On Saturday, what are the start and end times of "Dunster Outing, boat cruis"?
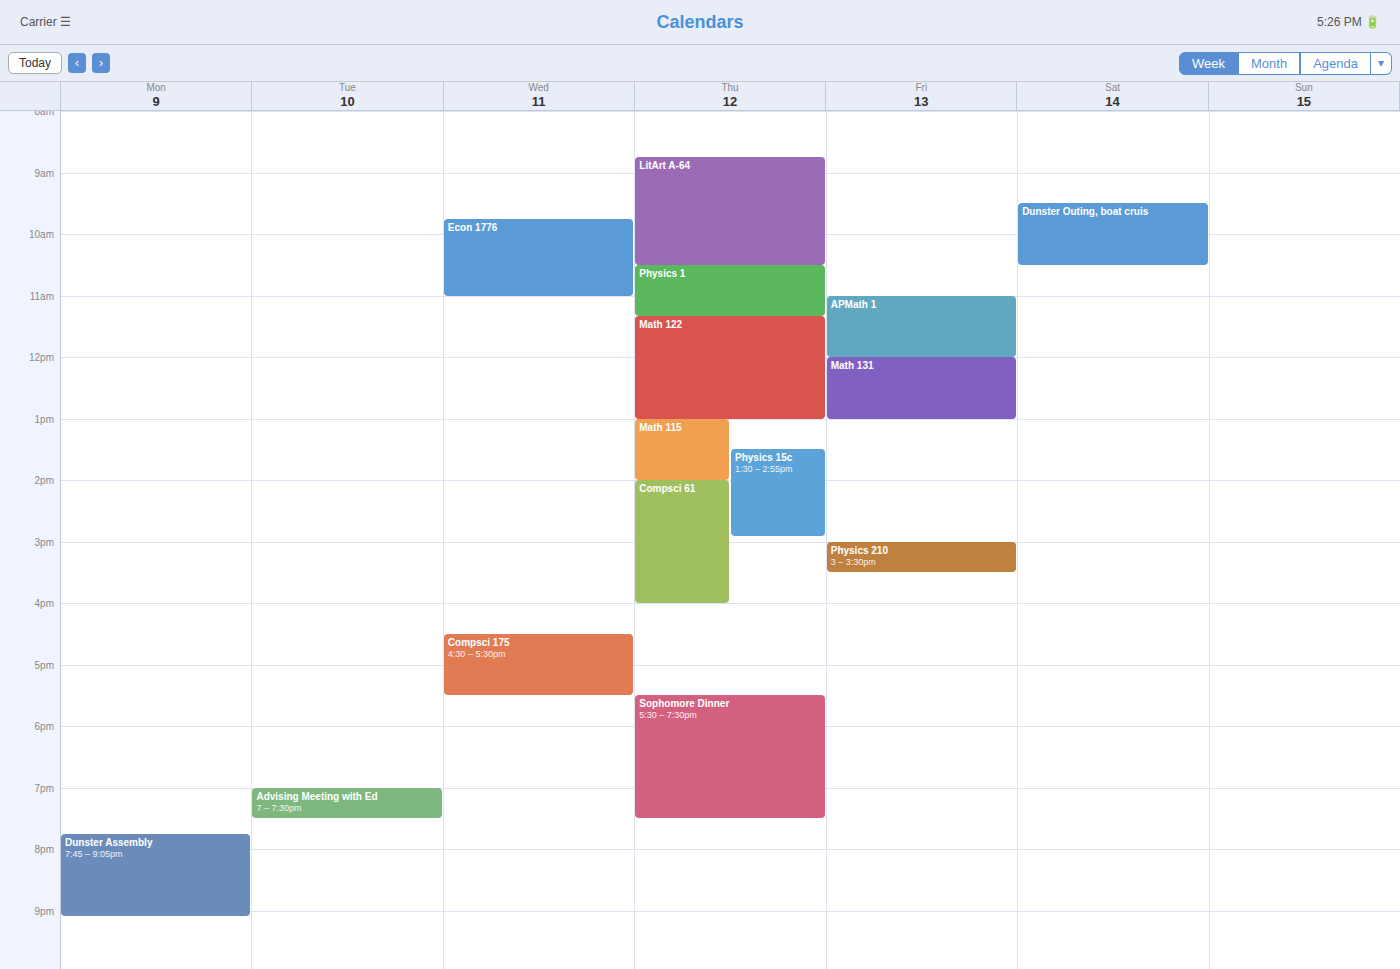
09:30 to 10:30